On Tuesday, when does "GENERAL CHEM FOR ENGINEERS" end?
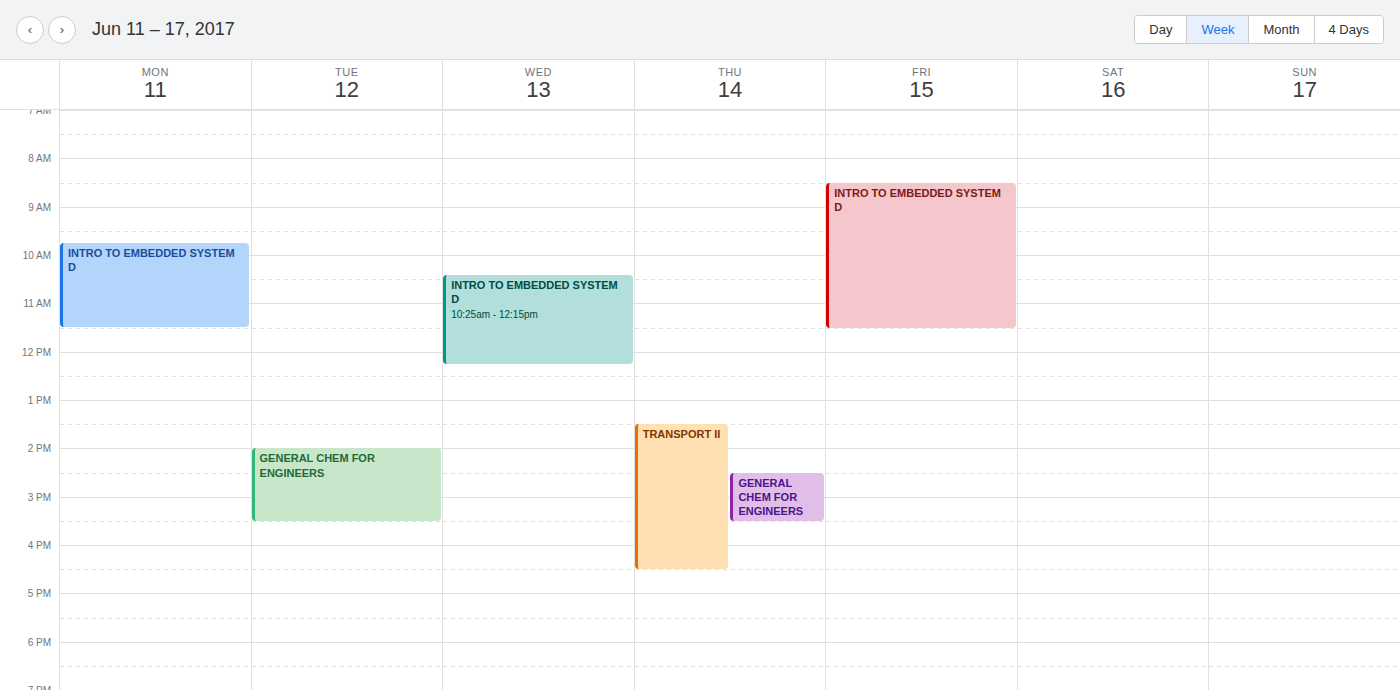
3:30 PM